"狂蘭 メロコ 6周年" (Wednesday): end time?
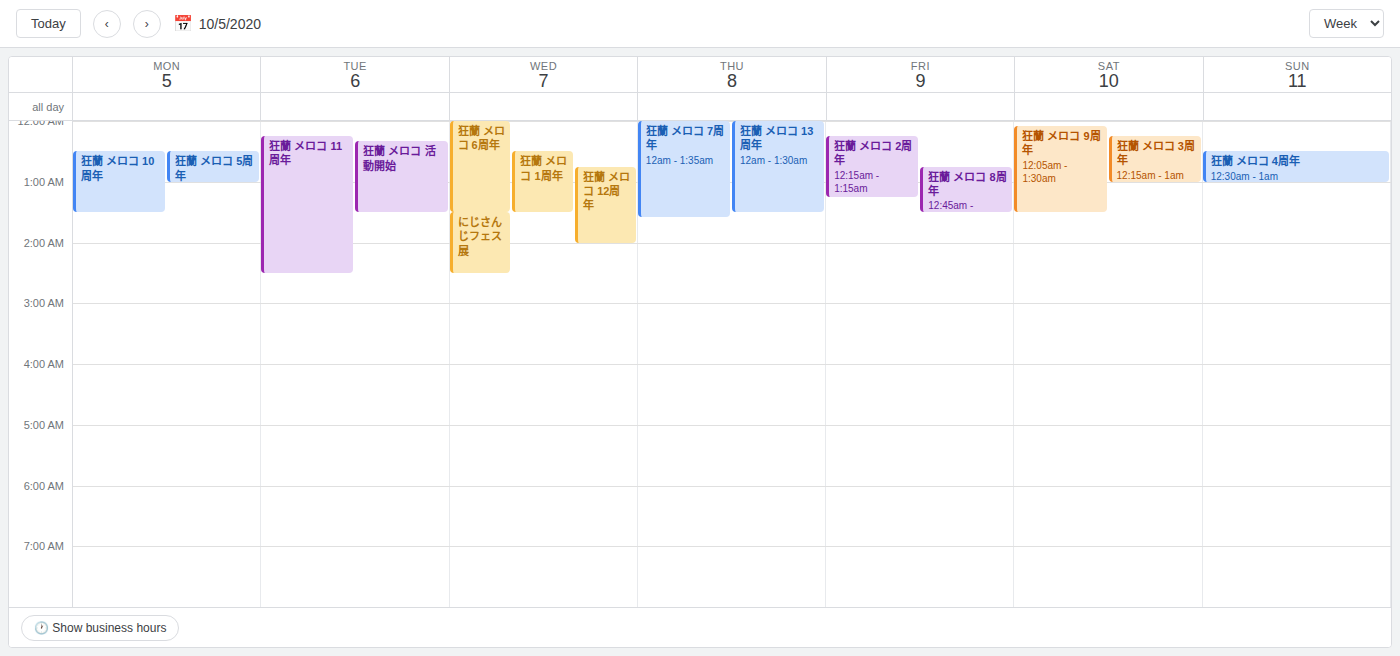
1:30 AM